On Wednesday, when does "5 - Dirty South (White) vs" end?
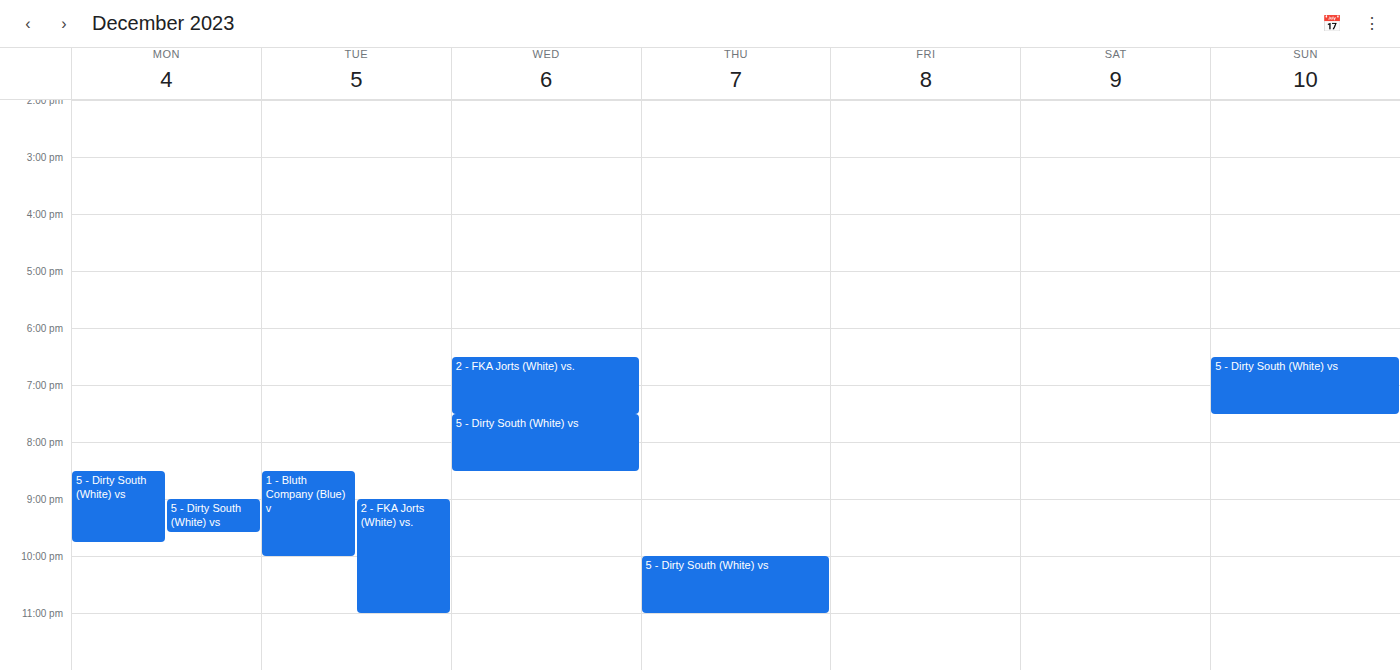
8:30 PM